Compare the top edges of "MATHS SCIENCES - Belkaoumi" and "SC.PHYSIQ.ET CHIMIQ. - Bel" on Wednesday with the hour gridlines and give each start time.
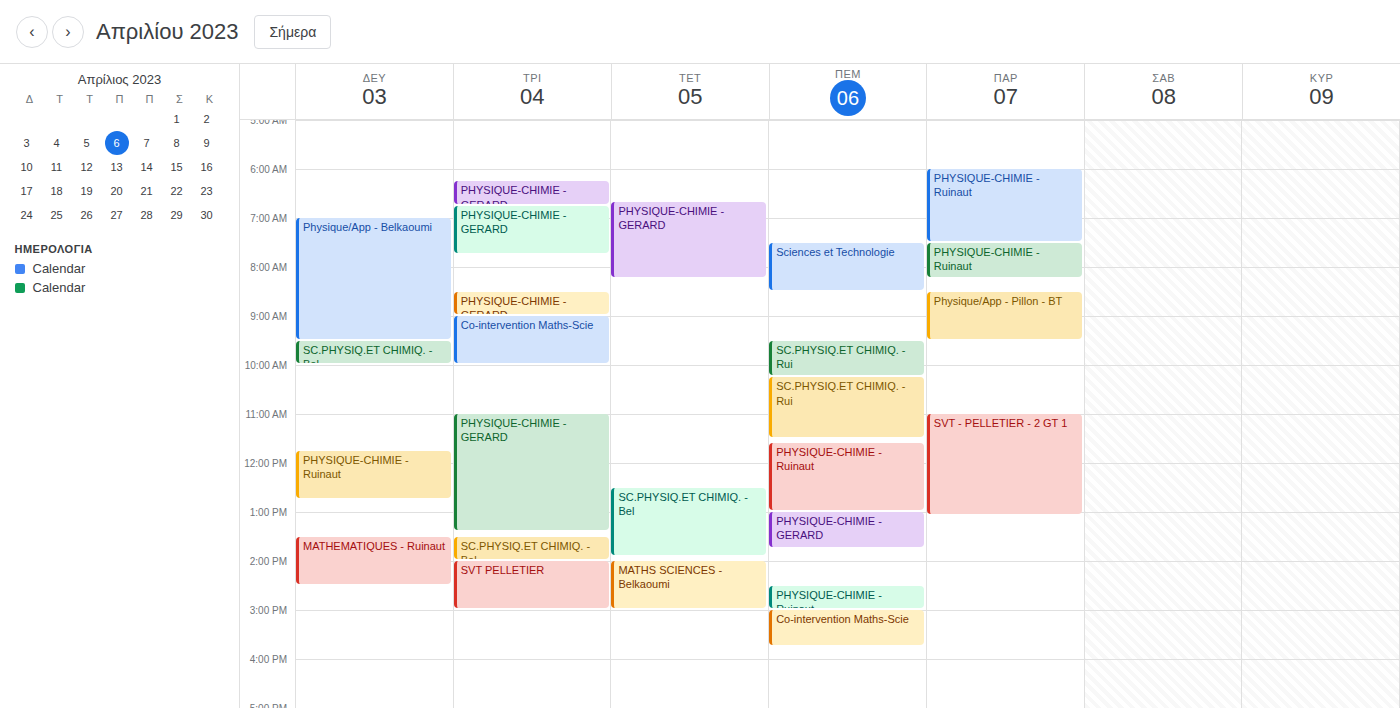
"MATHS SCIENCES - Belkaoumi": 2:00 PM, exactly on the 2 PM line. "SC.PHYSIQ.ET CHIMIQ. - Bel": 12:30 PM, halfway between the 12 PM and 1 PM lines.